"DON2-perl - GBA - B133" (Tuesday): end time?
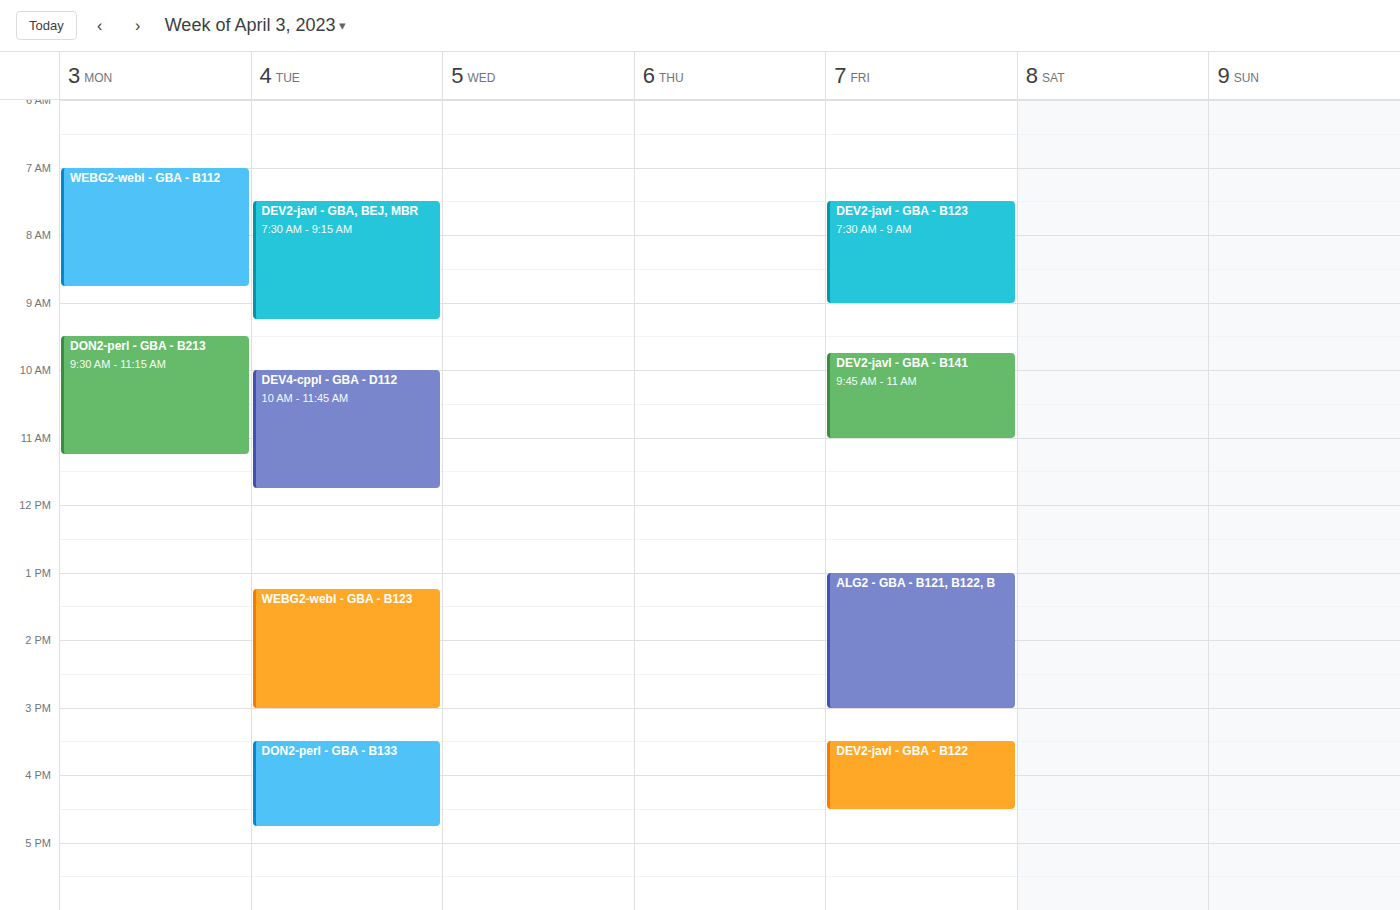
4:45 PM